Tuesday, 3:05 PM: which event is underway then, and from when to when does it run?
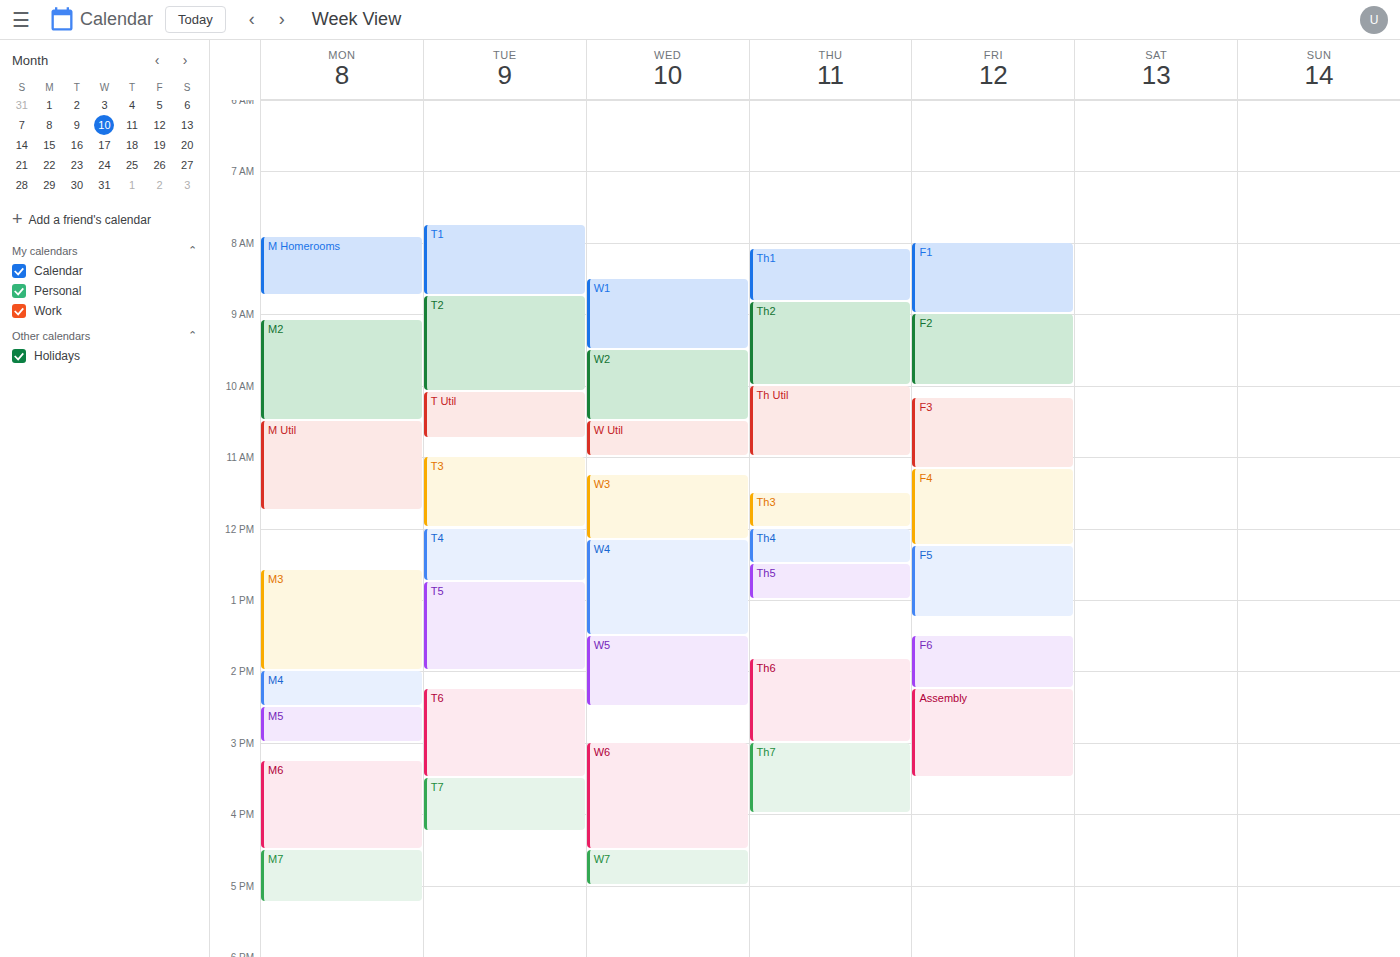
"T6", 2:15 PM to 3:30 PM